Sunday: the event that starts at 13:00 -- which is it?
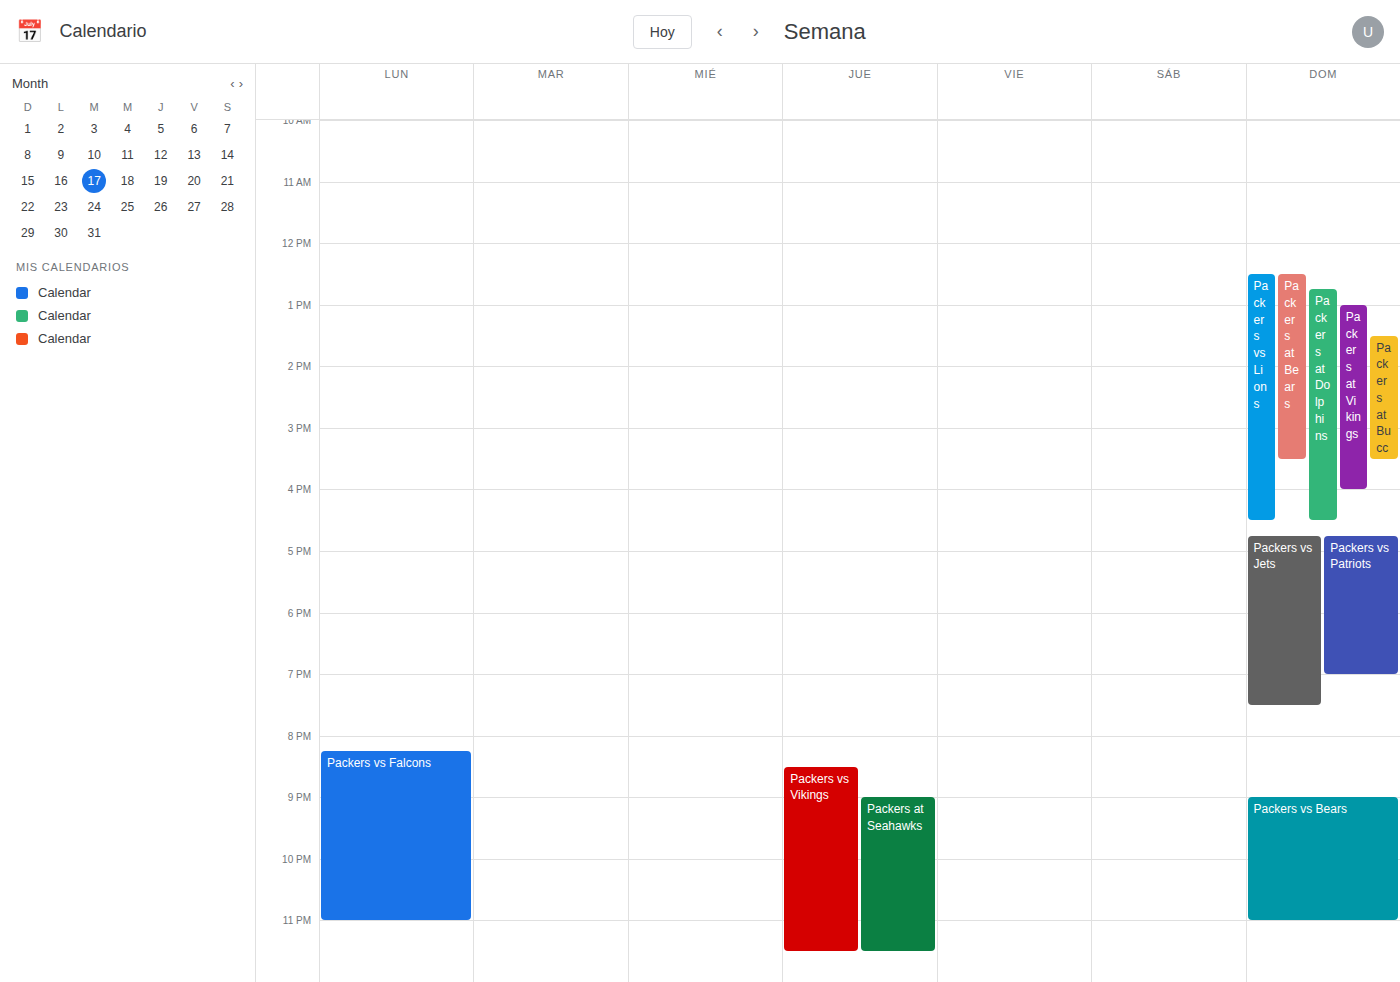
"Packers at Vikings"